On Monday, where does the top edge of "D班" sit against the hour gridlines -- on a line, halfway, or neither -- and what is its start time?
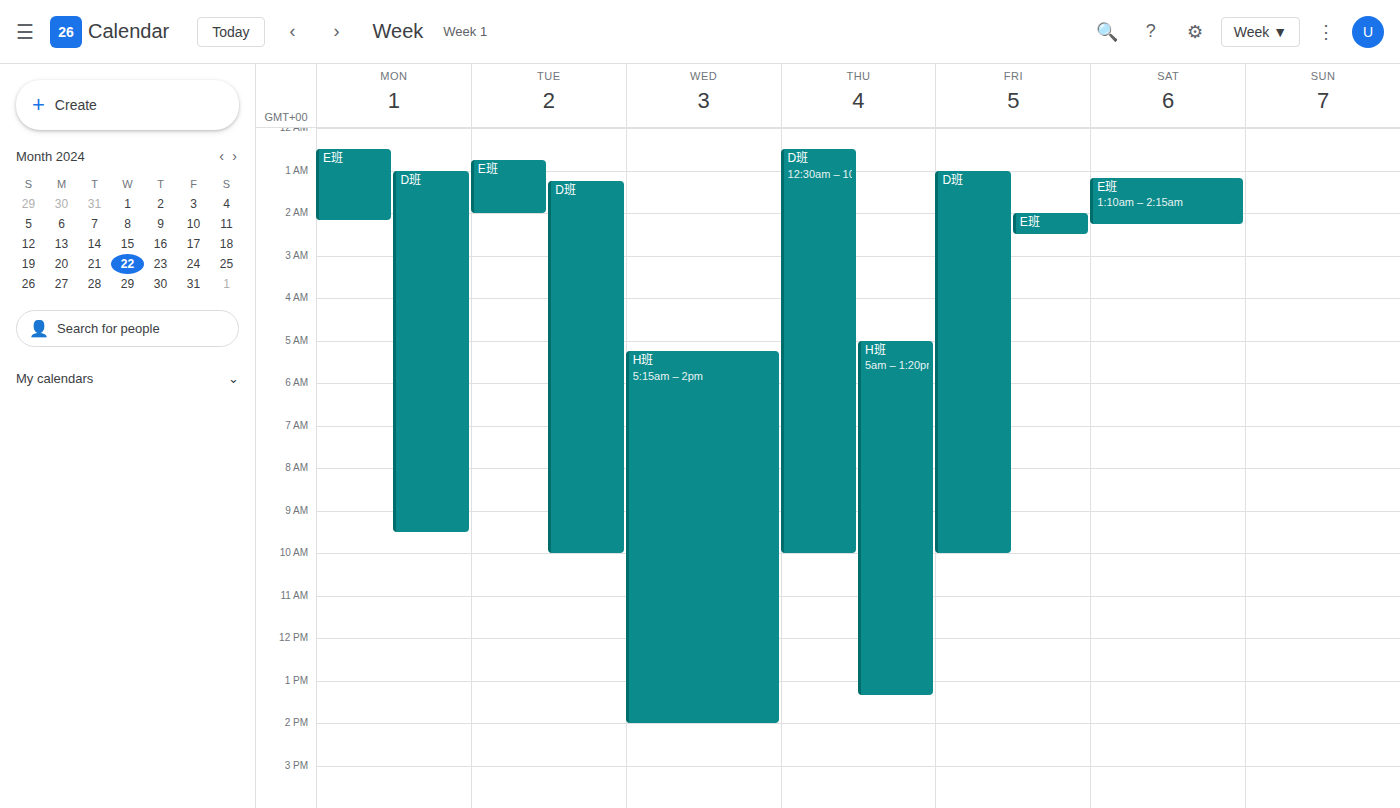
1:00 AM -- exactly on the 1 AM line.